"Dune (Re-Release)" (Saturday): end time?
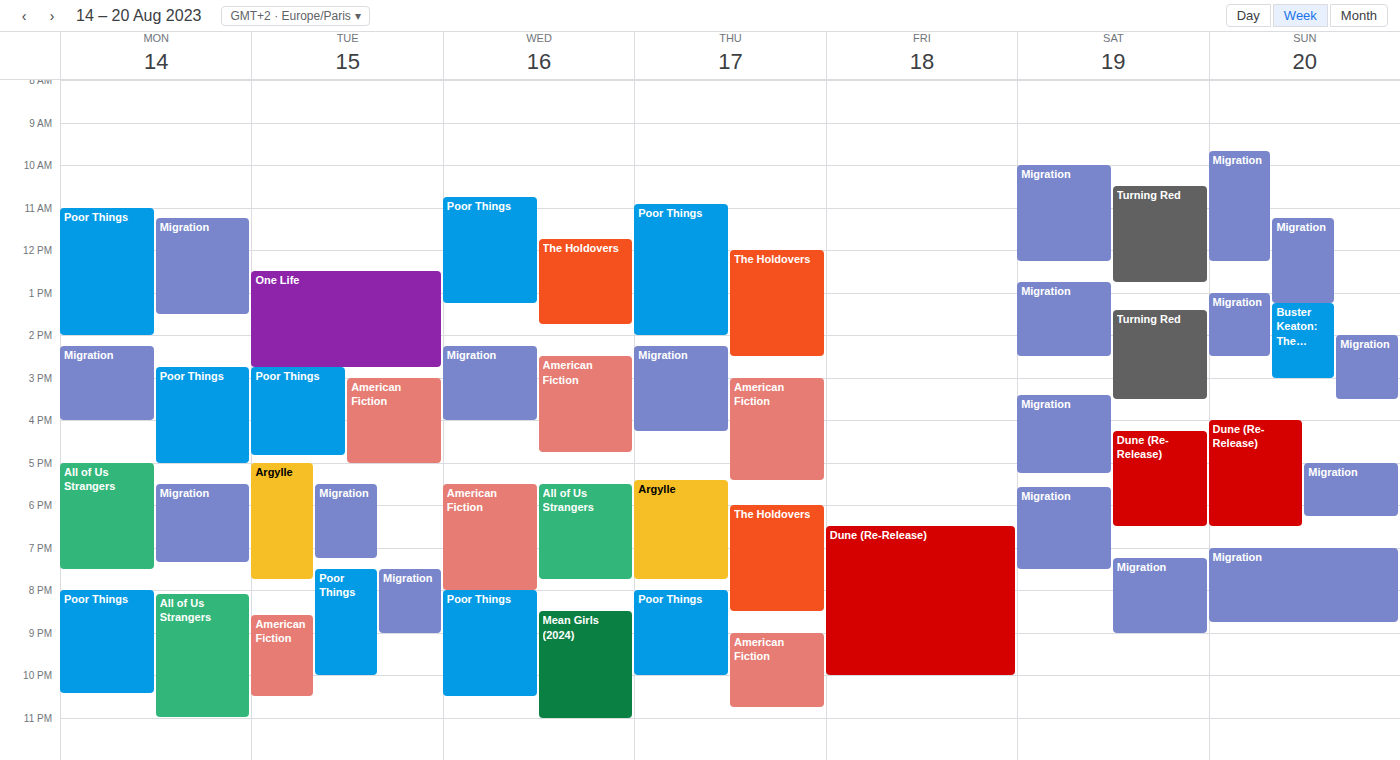
6:30 PM